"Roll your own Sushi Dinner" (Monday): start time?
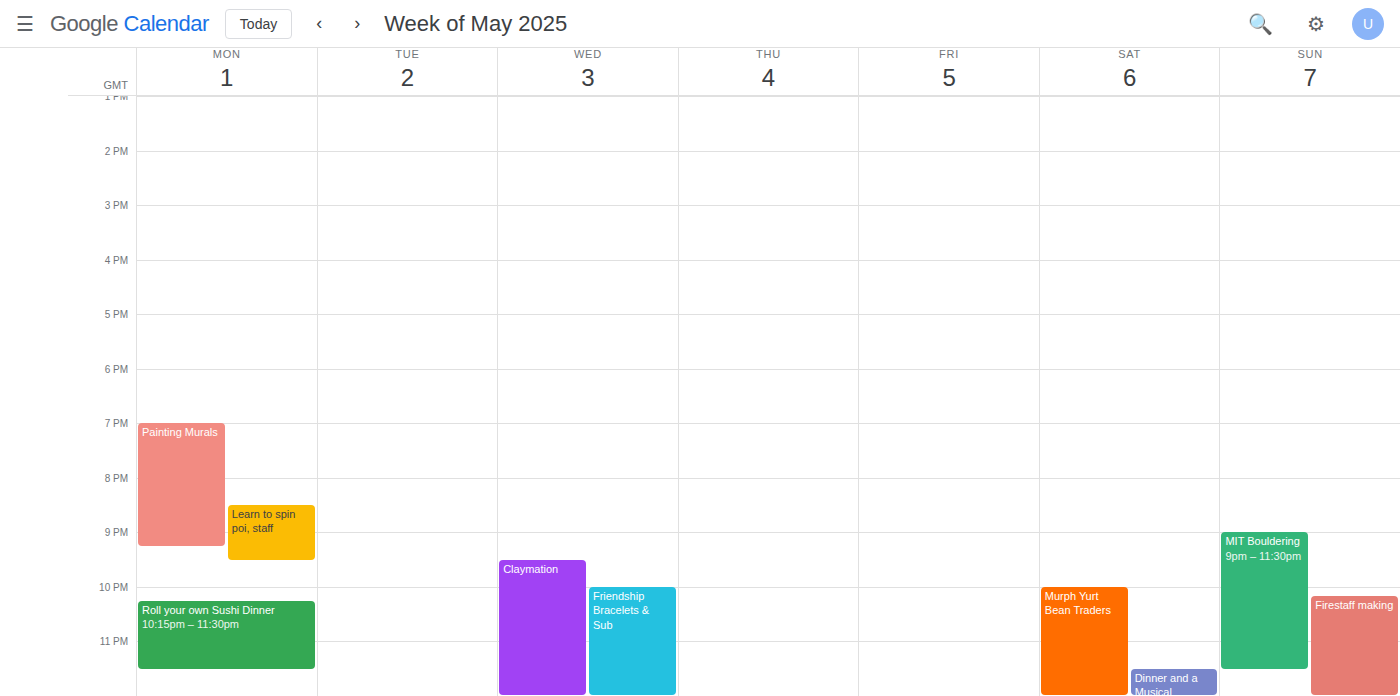
22:15